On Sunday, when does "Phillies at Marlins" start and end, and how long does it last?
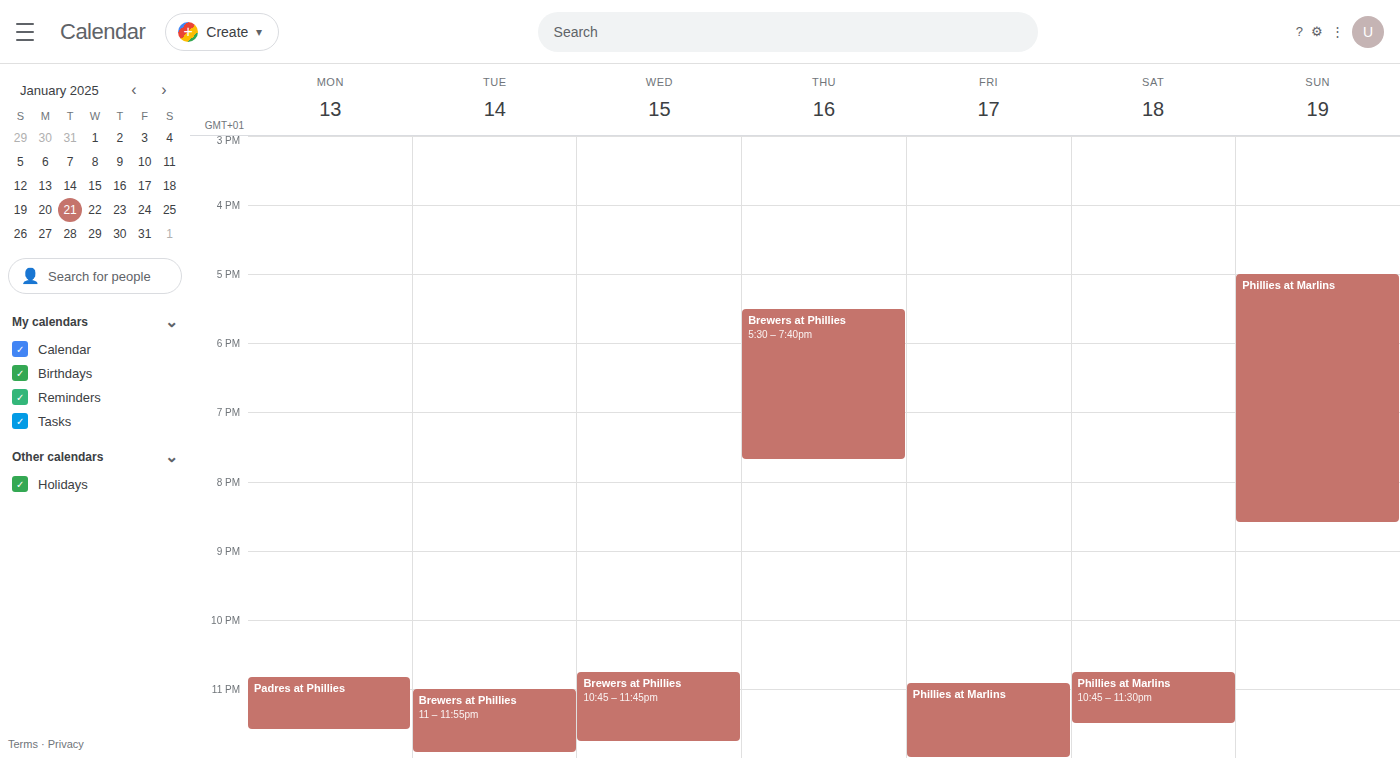
5:00 PM to 8:35 PM, 3 hours 35 minutes